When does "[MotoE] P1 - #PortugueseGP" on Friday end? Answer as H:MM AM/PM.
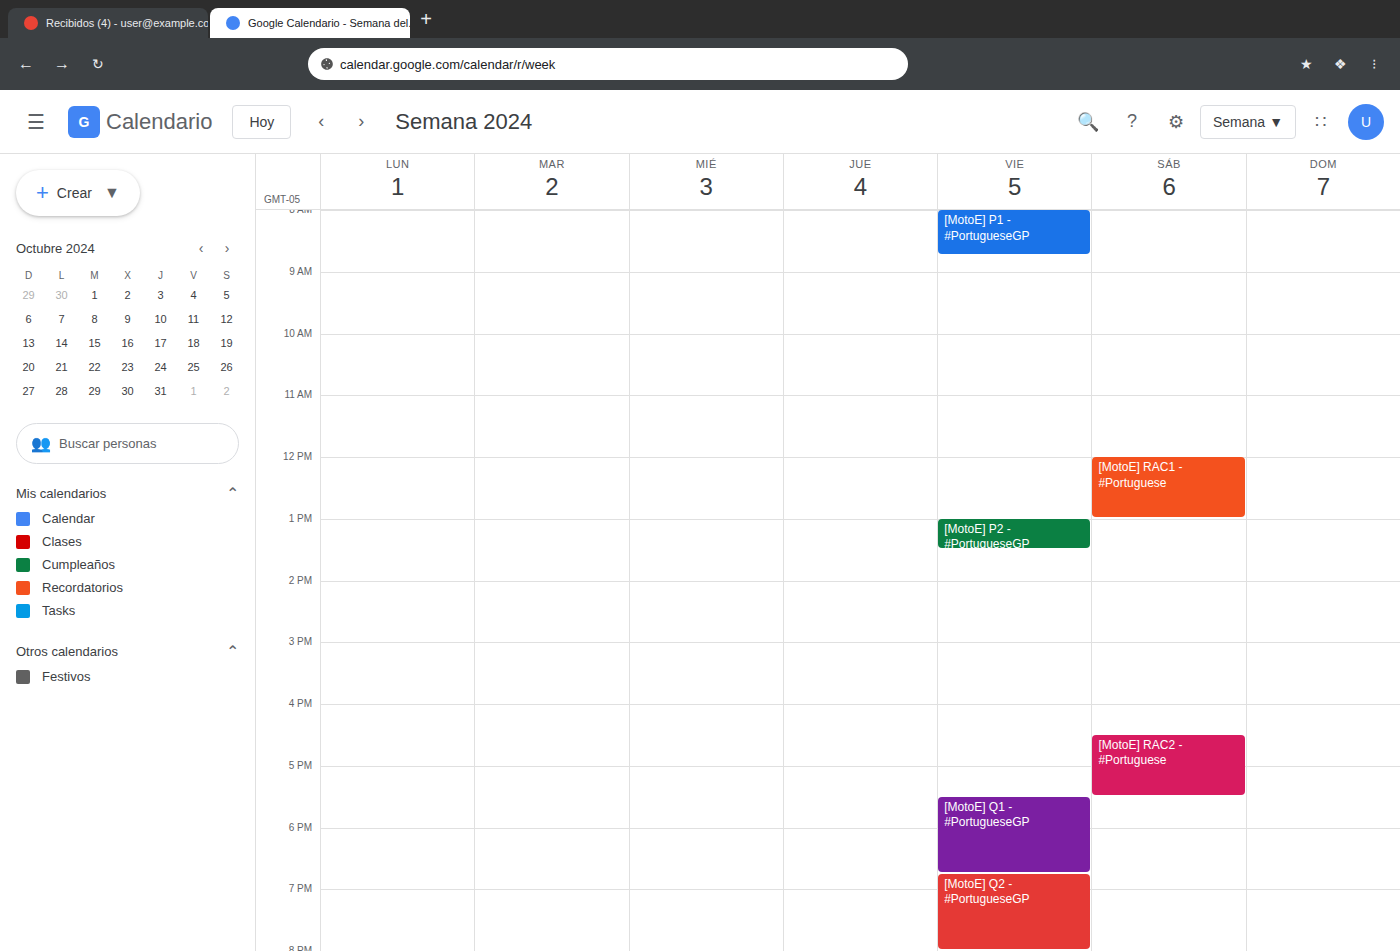
8:45 AM